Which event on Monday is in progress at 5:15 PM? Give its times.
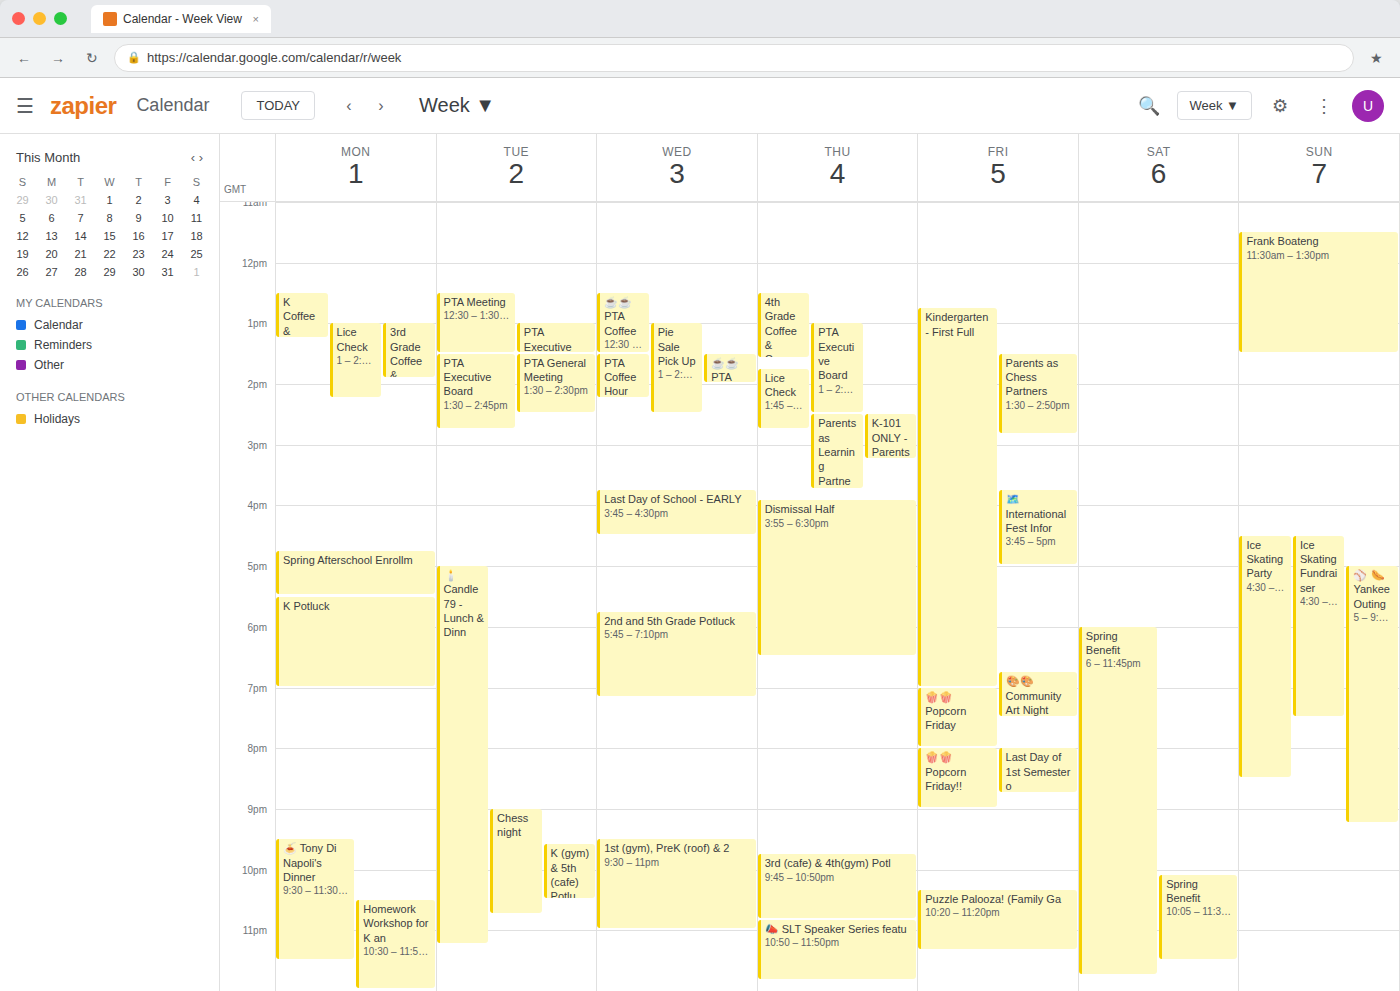
"Spring Afterschool Enrollm", 4:45 PM to 5:30 PM